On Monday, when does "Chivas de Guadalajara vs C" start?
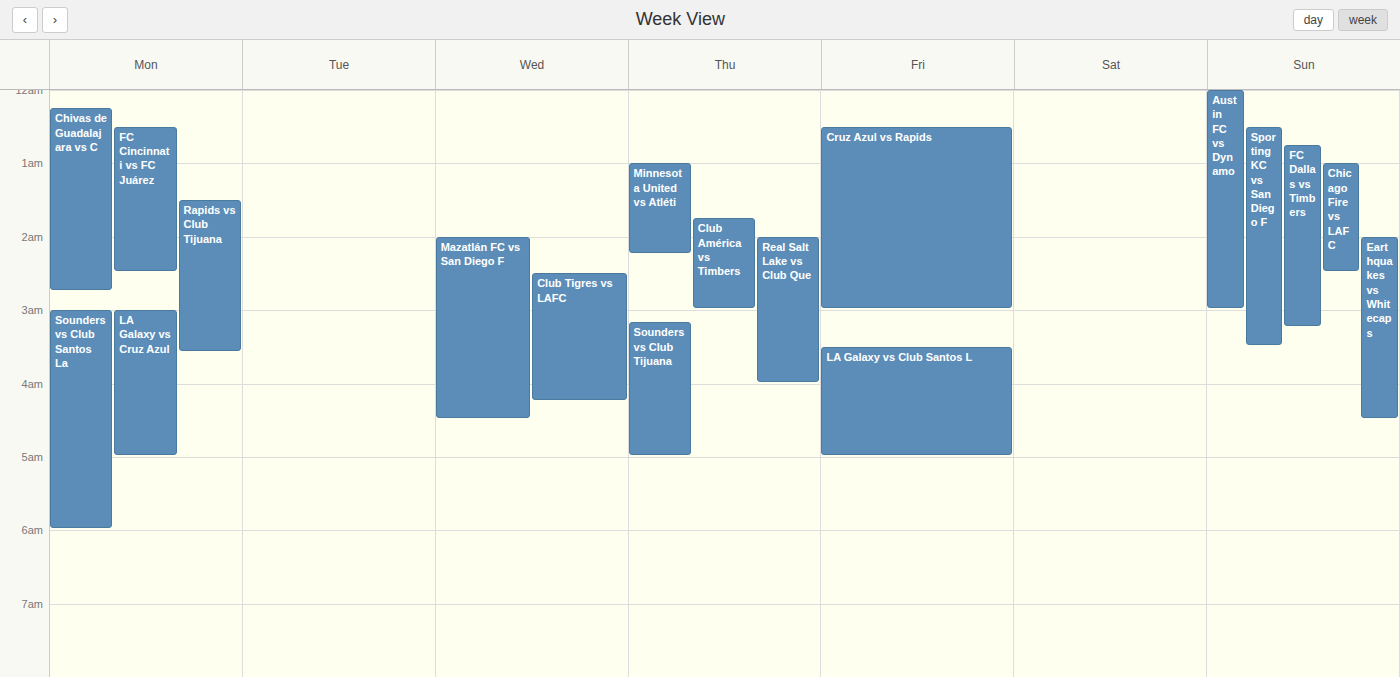
12:15 AM